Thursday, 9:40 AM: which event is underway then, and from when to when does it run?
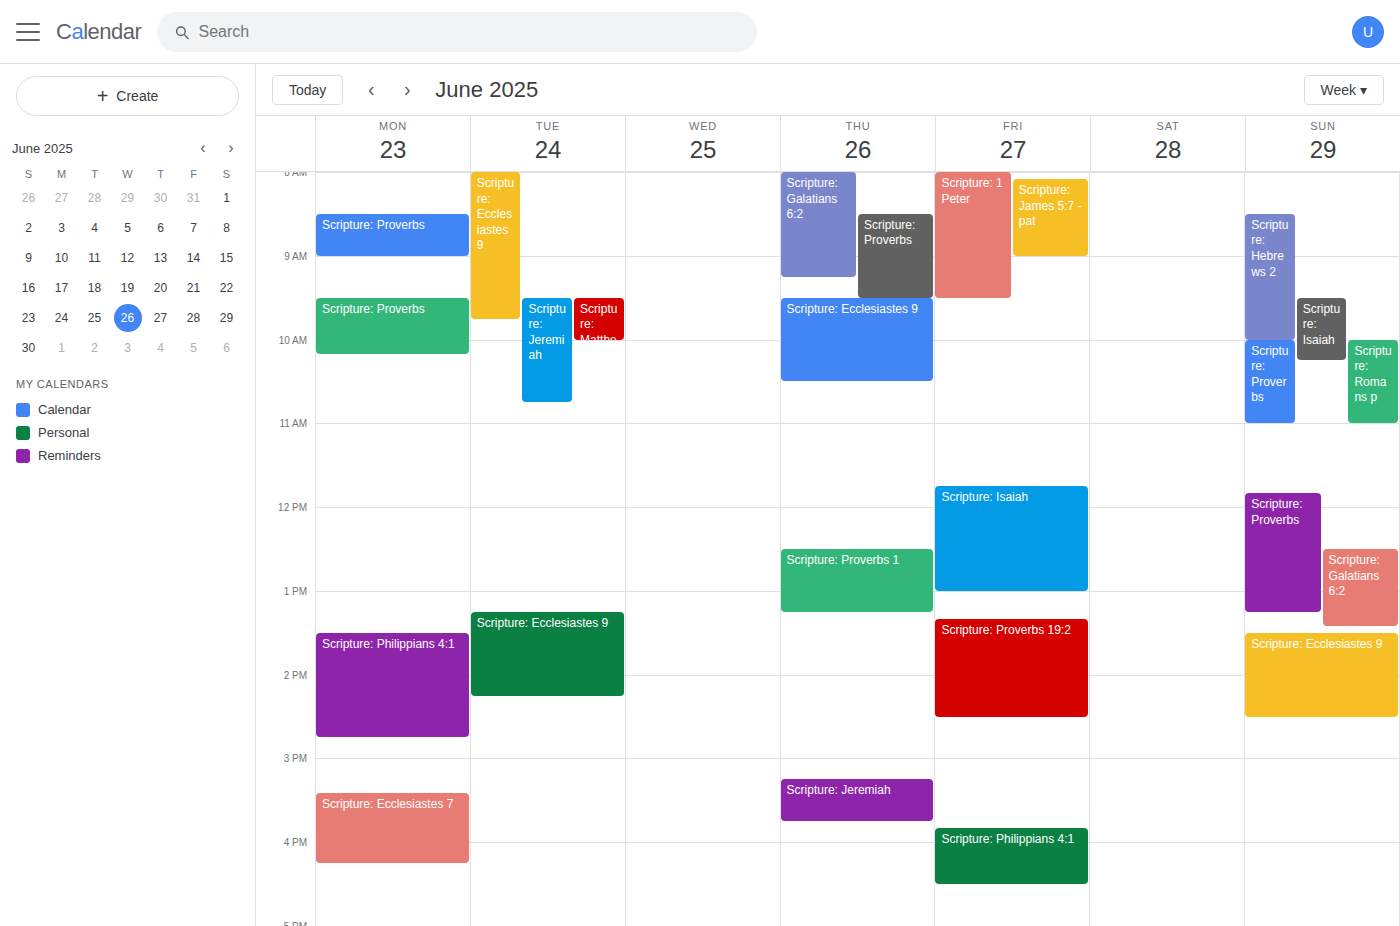
"Scripture: Ecclesiastes 9", 9:30 AM to 10:30 AM